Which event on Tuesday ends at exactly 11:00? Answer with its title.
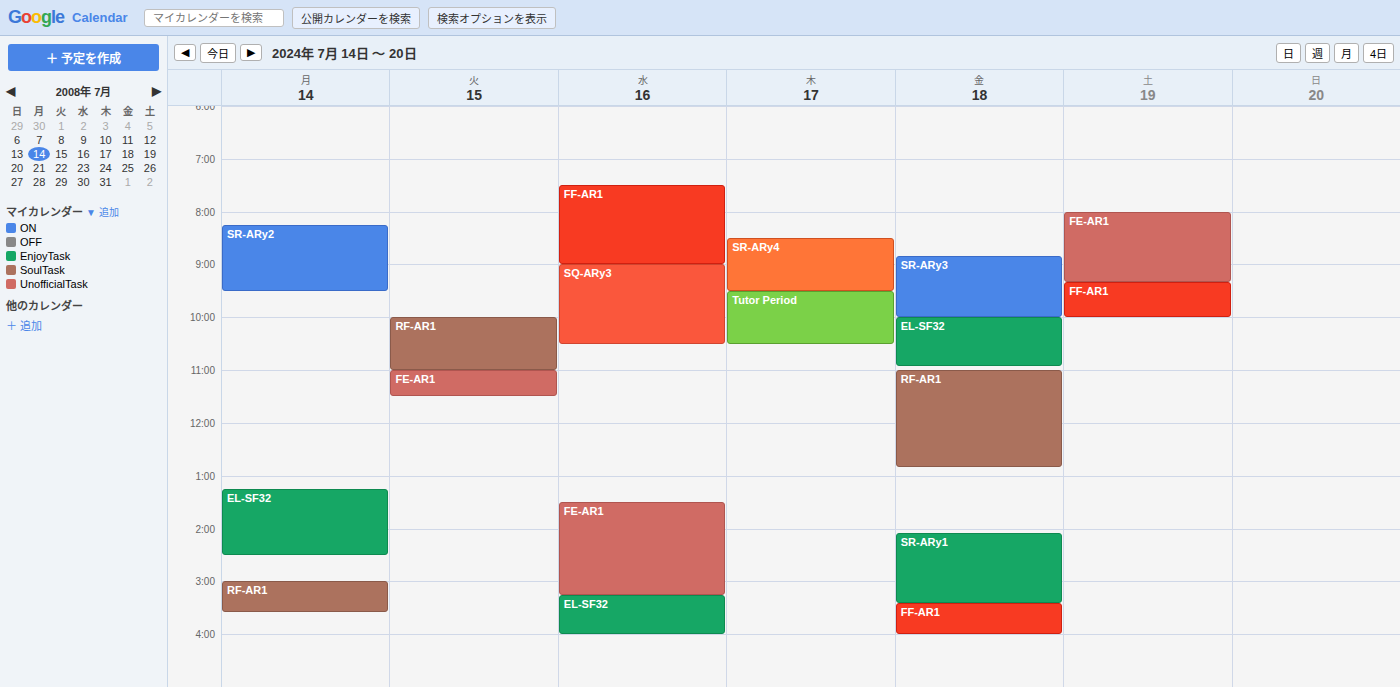
"RF-AR1"